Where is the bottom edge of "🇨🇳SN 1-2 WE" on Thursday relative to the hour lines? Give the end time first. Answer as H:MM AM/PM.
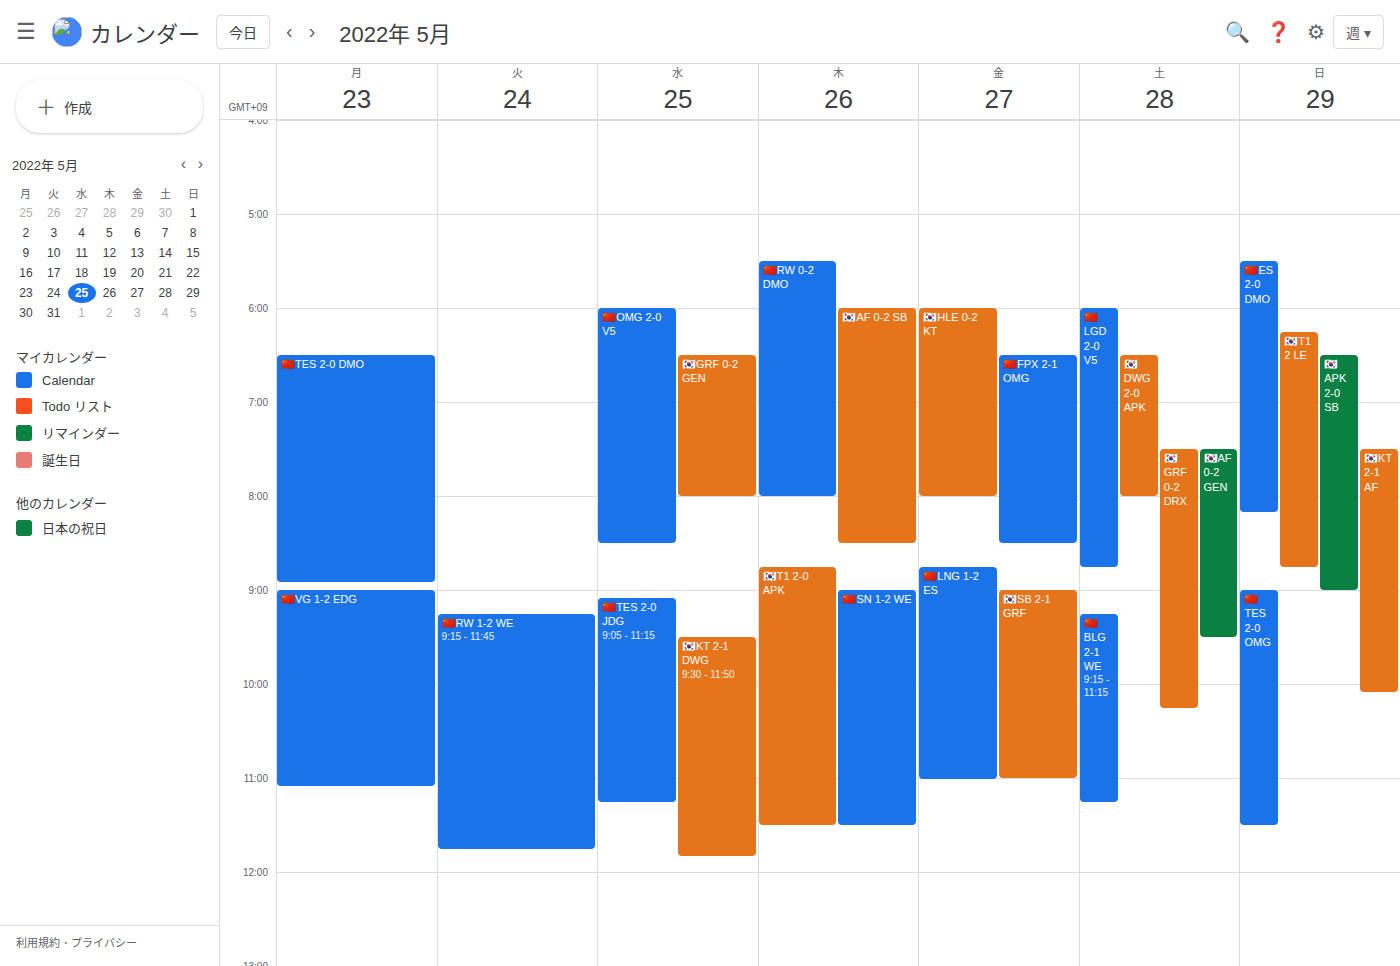
11:30 AM -- halfway between the 11 AM and 12 PM lines.